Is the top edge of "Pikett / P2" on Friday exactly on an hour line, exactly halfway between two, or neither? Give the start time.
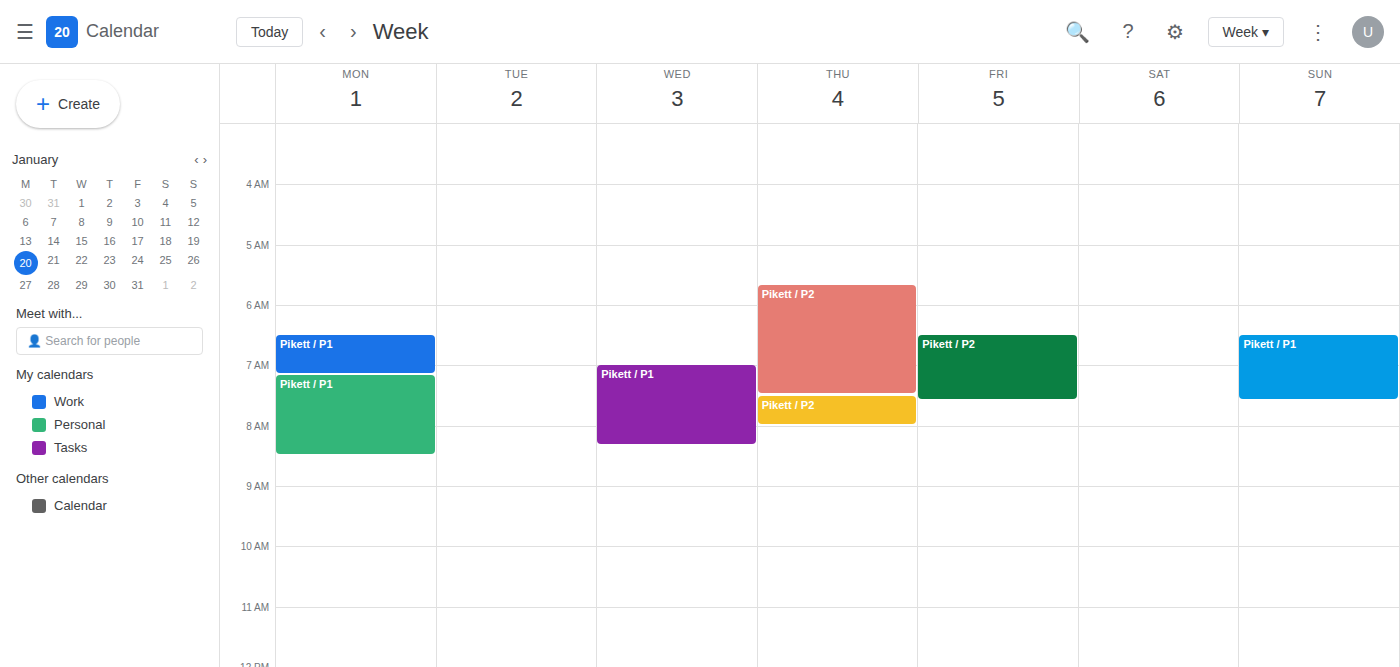
6:30 AM -- halfway between the 6 AM and 7 AM lines.